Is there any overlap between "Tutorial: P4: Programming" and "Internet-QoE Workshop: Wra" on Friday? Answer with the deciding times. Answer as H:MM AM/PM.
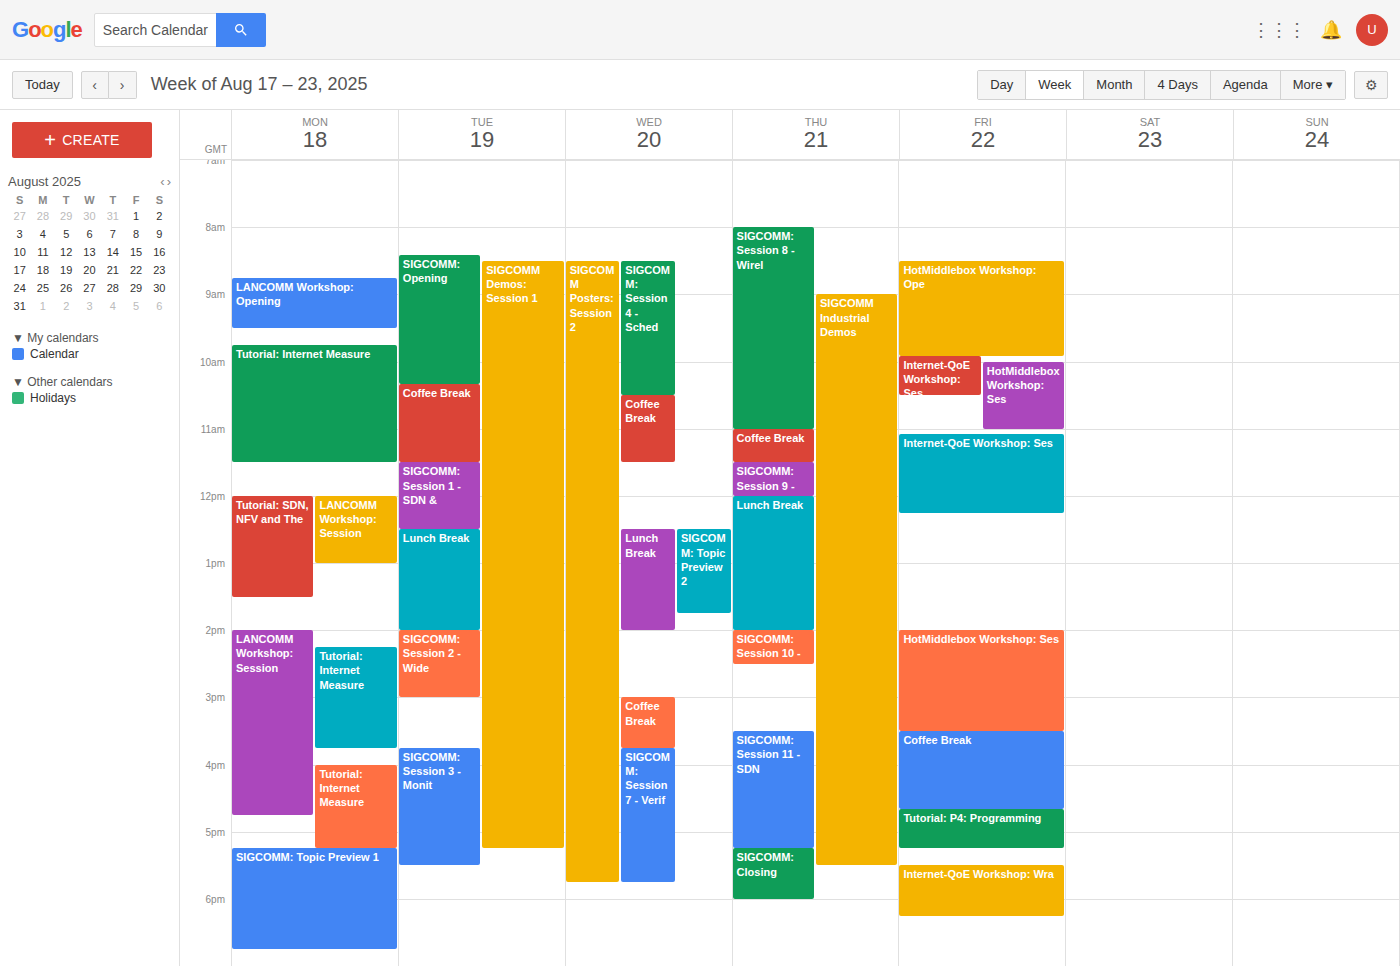
"Tutorial: P4: Programming" ends at 5:15 PM and "Internet-QoE Workshop: Wra" starts at 5:30 PM -- no overlap.